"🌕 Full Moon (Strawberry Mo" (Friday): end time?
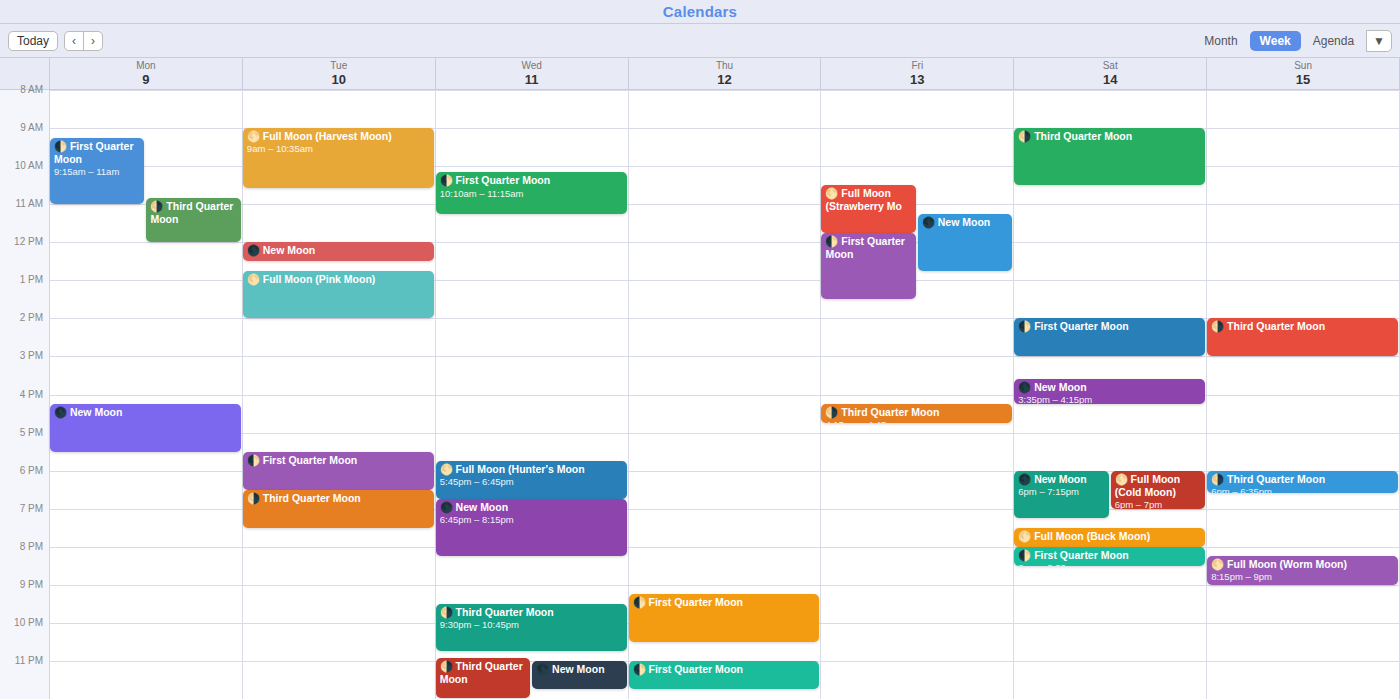
11:45 AM